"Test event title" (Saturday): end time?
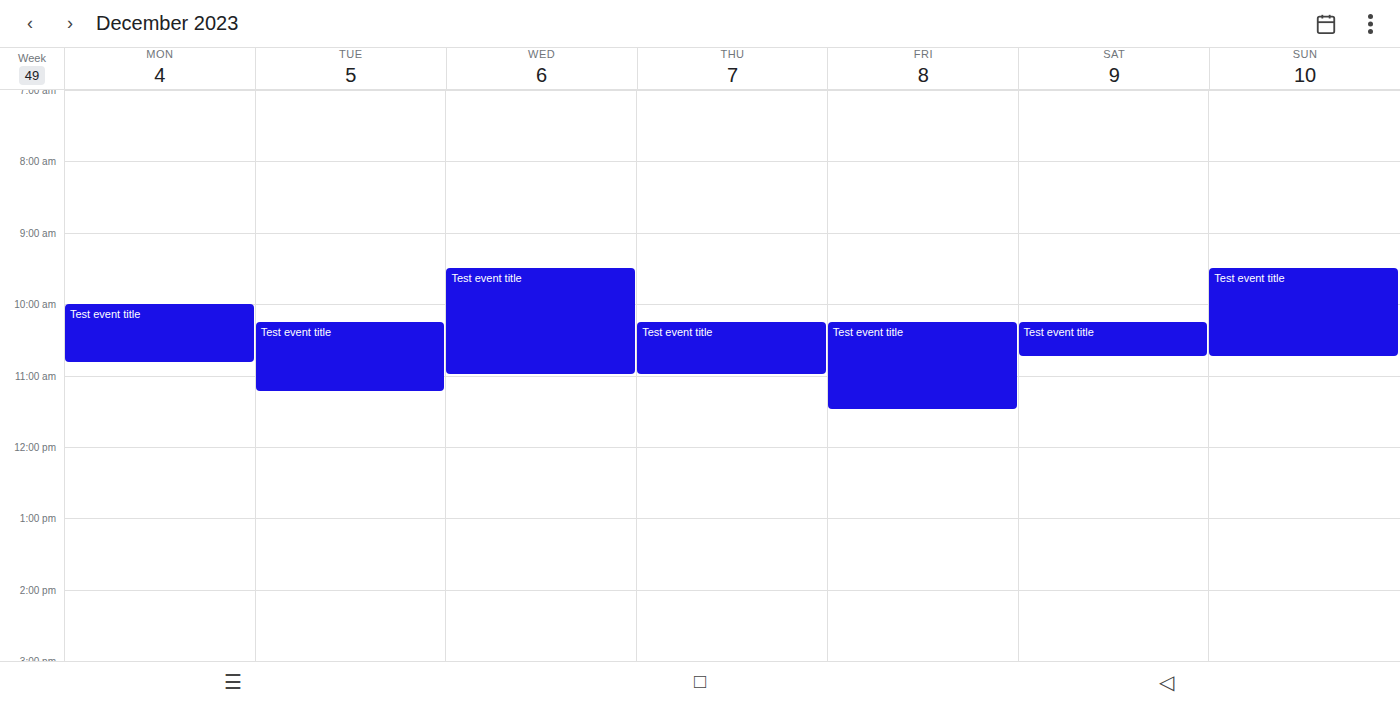
10:45 AM